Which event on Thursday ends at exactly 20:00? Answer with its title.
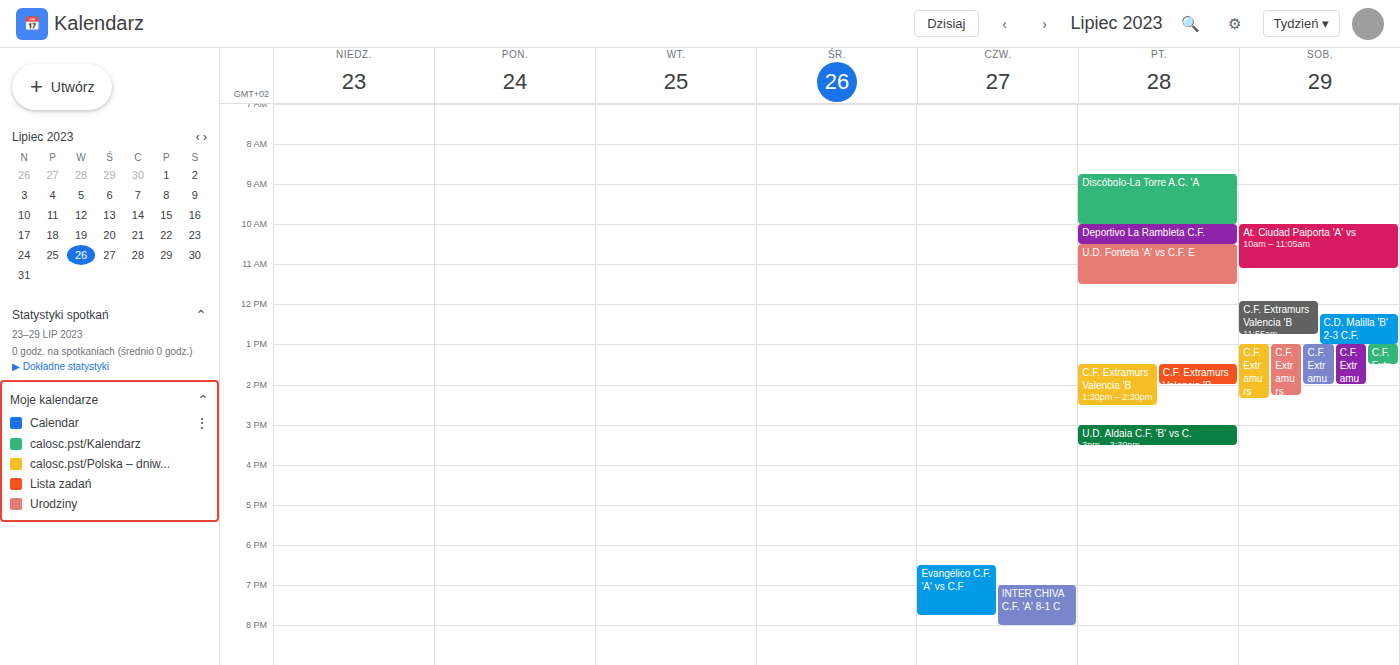
"INTER CHIVA C.F. 'A' 8-1 C"